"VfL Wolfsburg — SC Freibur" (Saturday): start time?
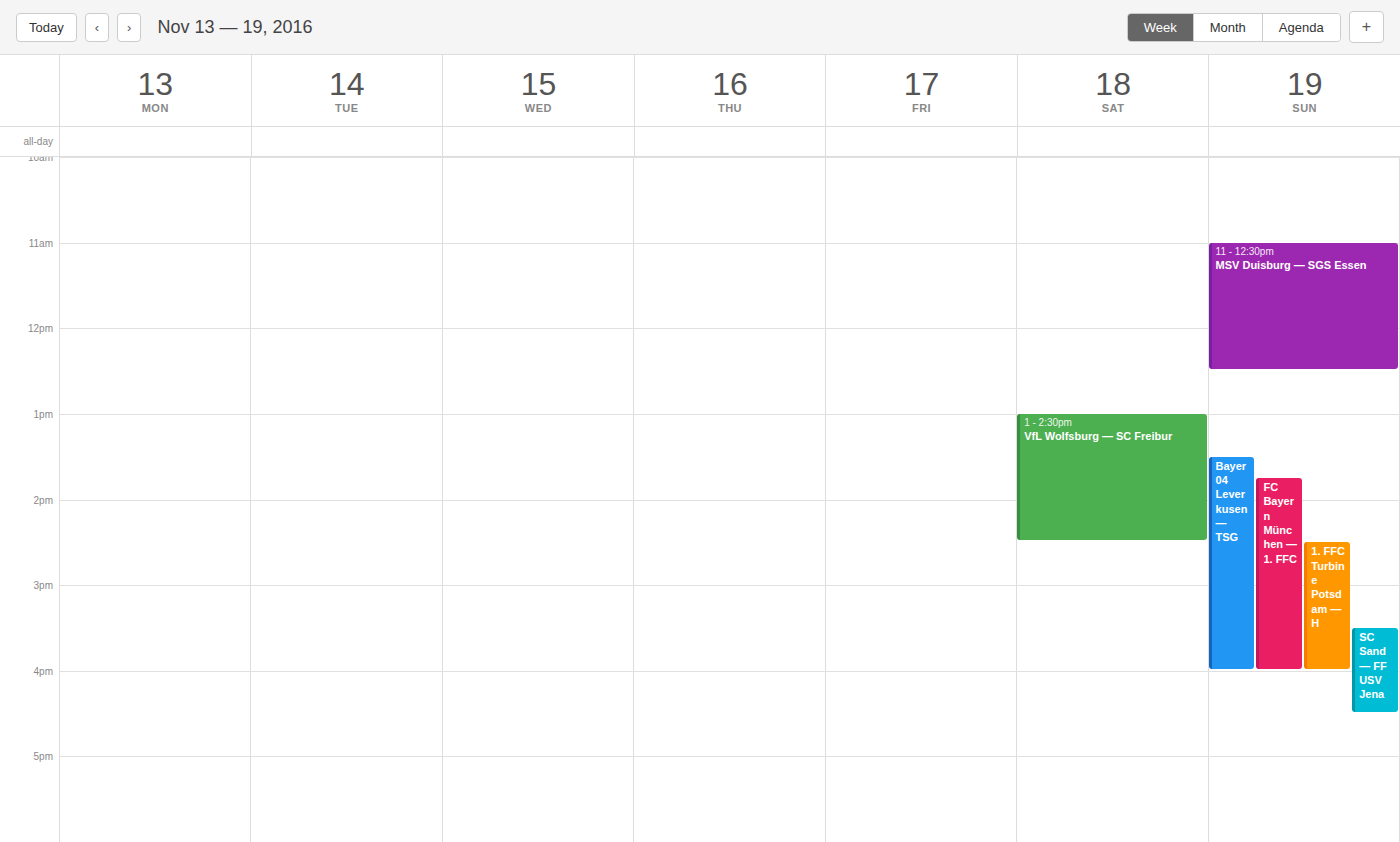
1:00 PM